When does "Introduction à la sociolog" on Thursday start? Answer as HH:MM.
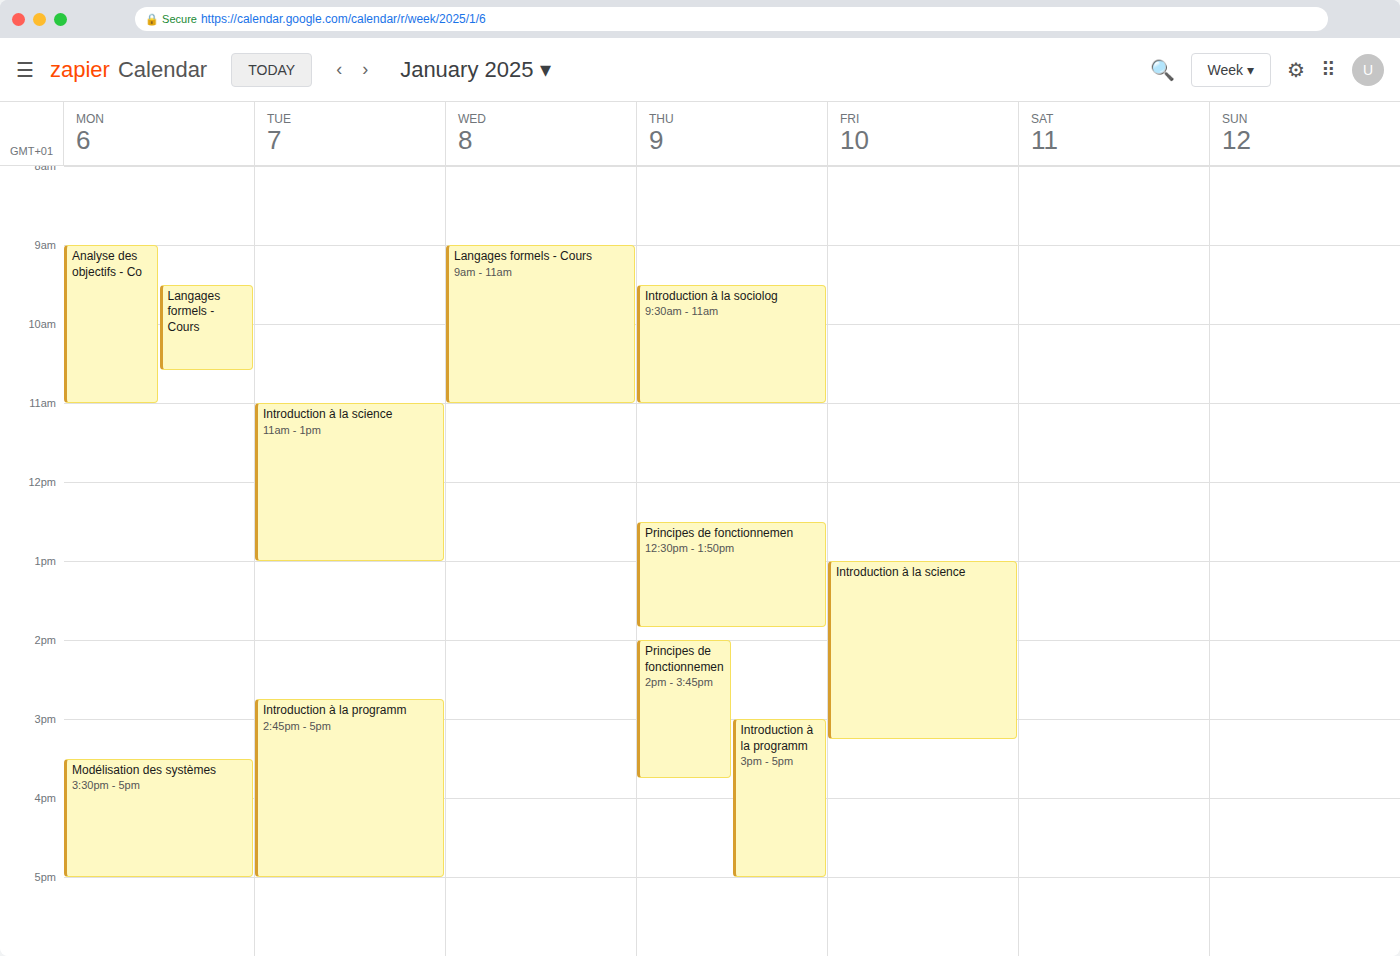
09:30